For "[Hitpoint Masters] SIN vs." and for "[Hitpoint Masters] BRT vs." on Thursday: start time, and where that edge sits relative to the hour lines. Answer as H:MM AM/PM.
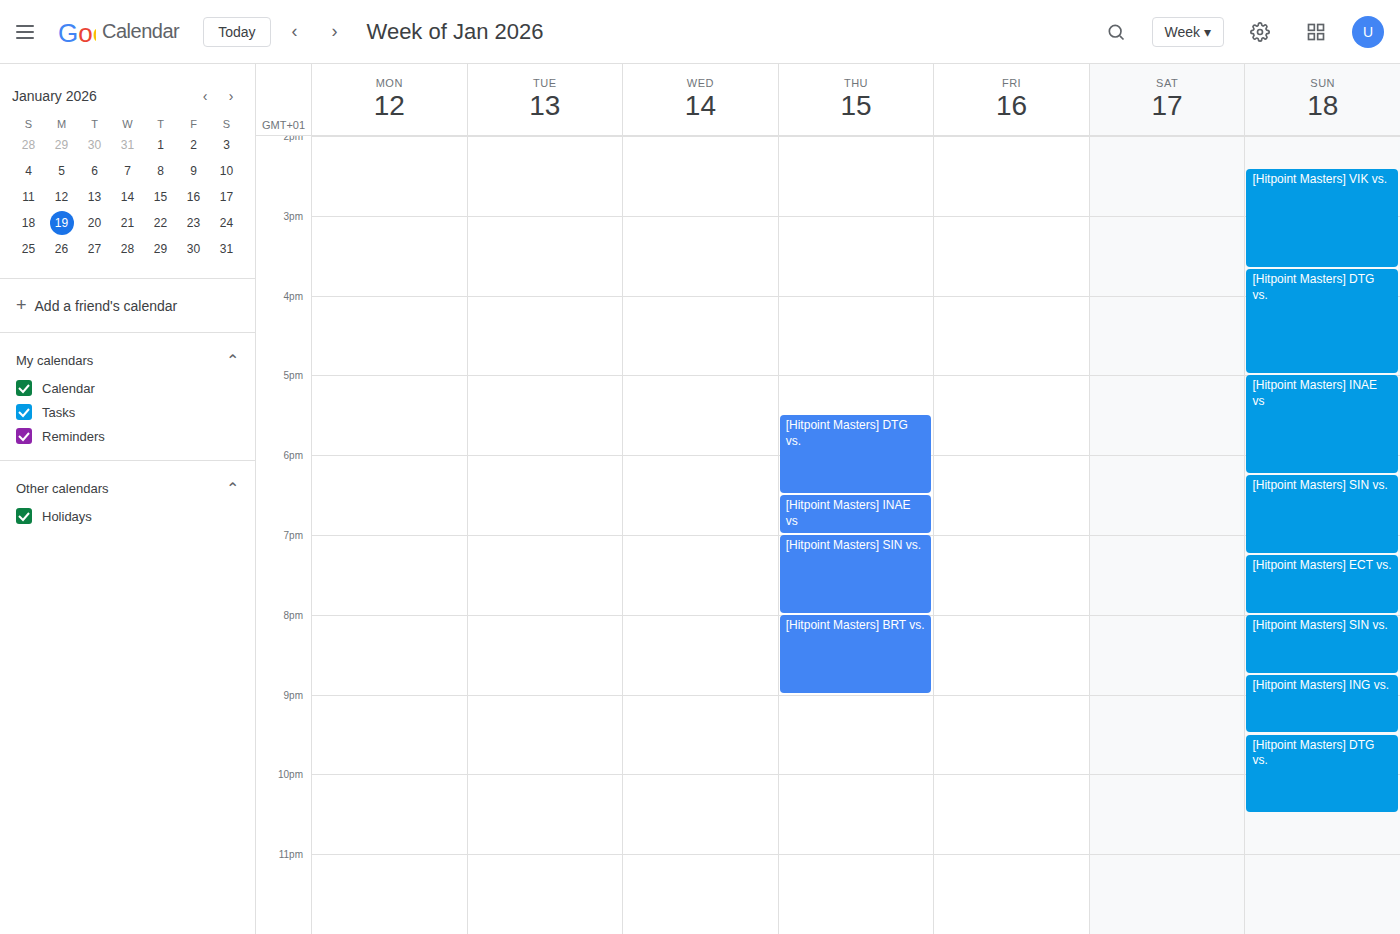
"[Hitpoint Masters] SIN vs.": 7:00 PM, exactly on the 7 PM line. "[Hitpoint Masters] BRT vs.": 8:00 PM, exactly on the 8 PM line.